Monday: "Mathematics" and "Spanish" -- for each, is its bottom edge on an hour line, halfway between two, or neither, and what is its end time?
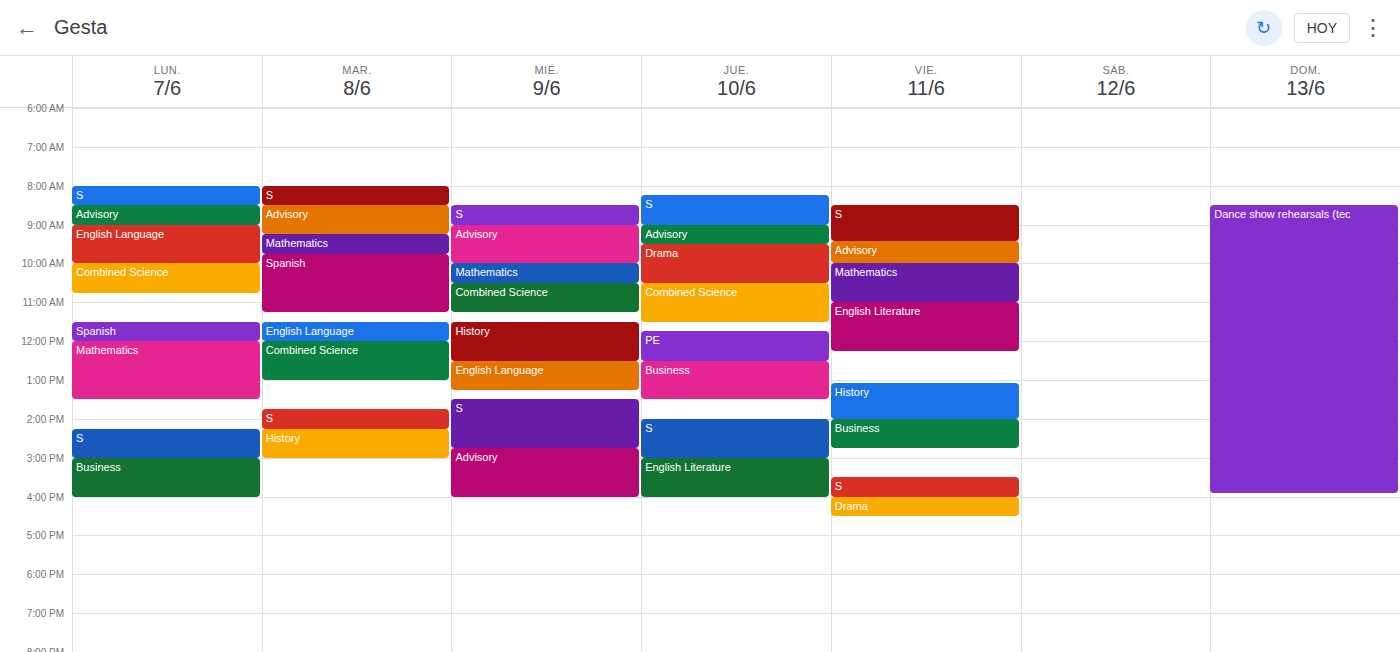
"Mathematics": 1:30 PM, halfway between the 1 PM and 2 PM lines. "Spanish": 12:00 PM, exactly on the 12 PM line.